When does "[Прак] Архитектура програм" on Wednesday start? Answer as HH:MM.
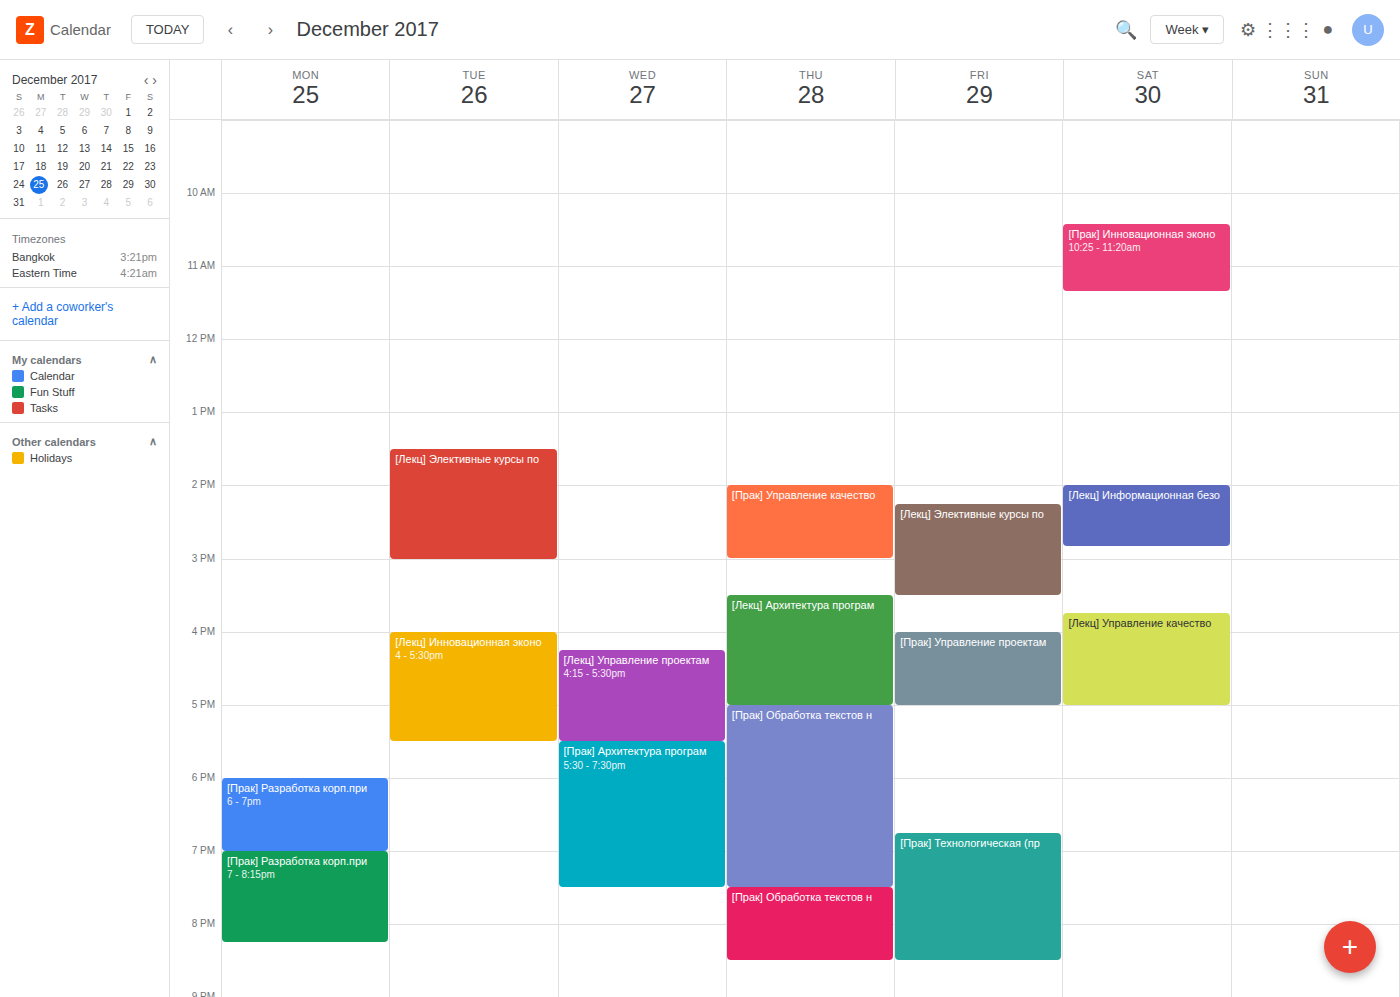
17:30